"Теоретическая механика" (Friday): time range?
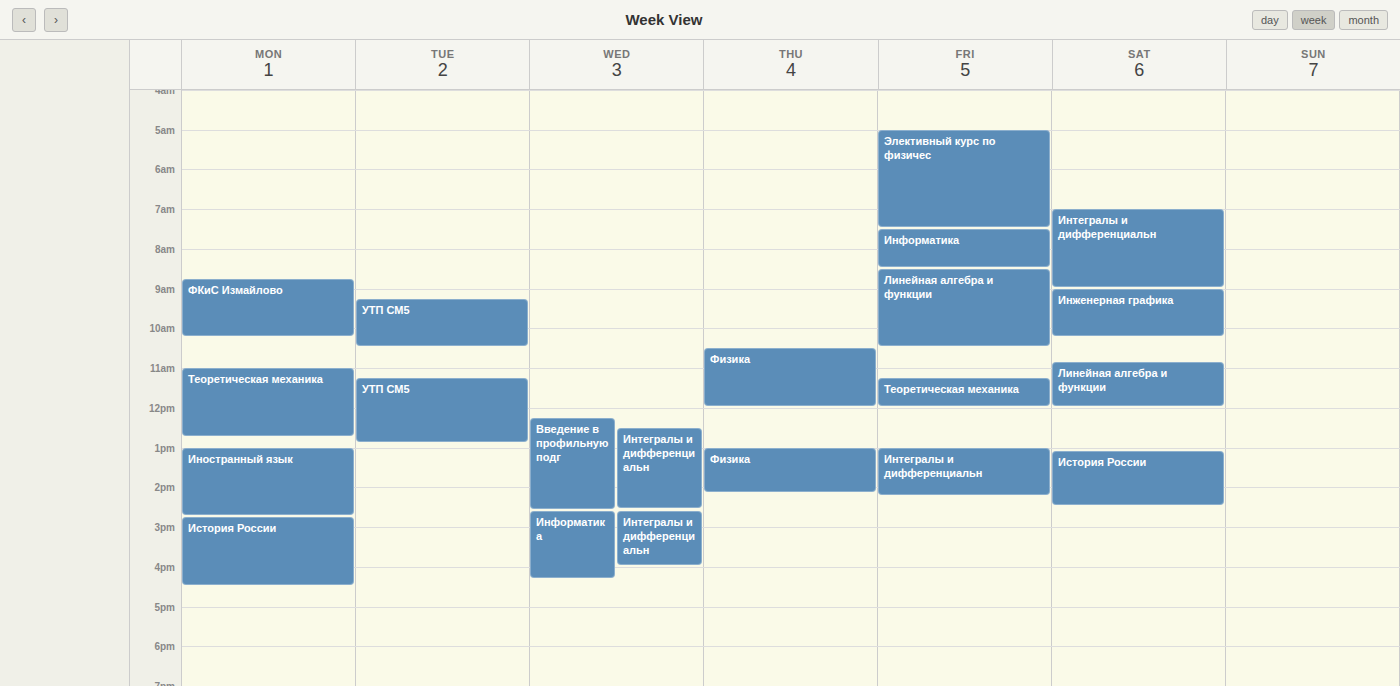
11:15 to 12:00